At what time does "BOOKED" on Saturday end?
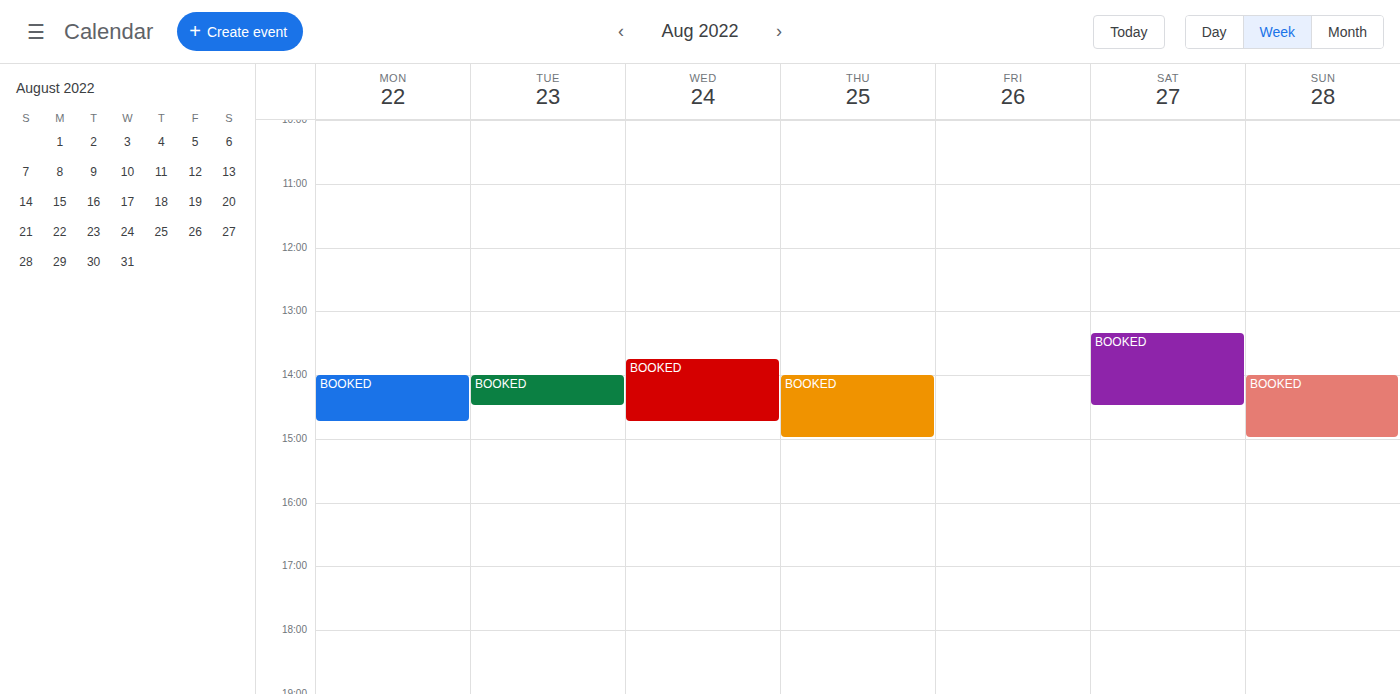
2:30 PM